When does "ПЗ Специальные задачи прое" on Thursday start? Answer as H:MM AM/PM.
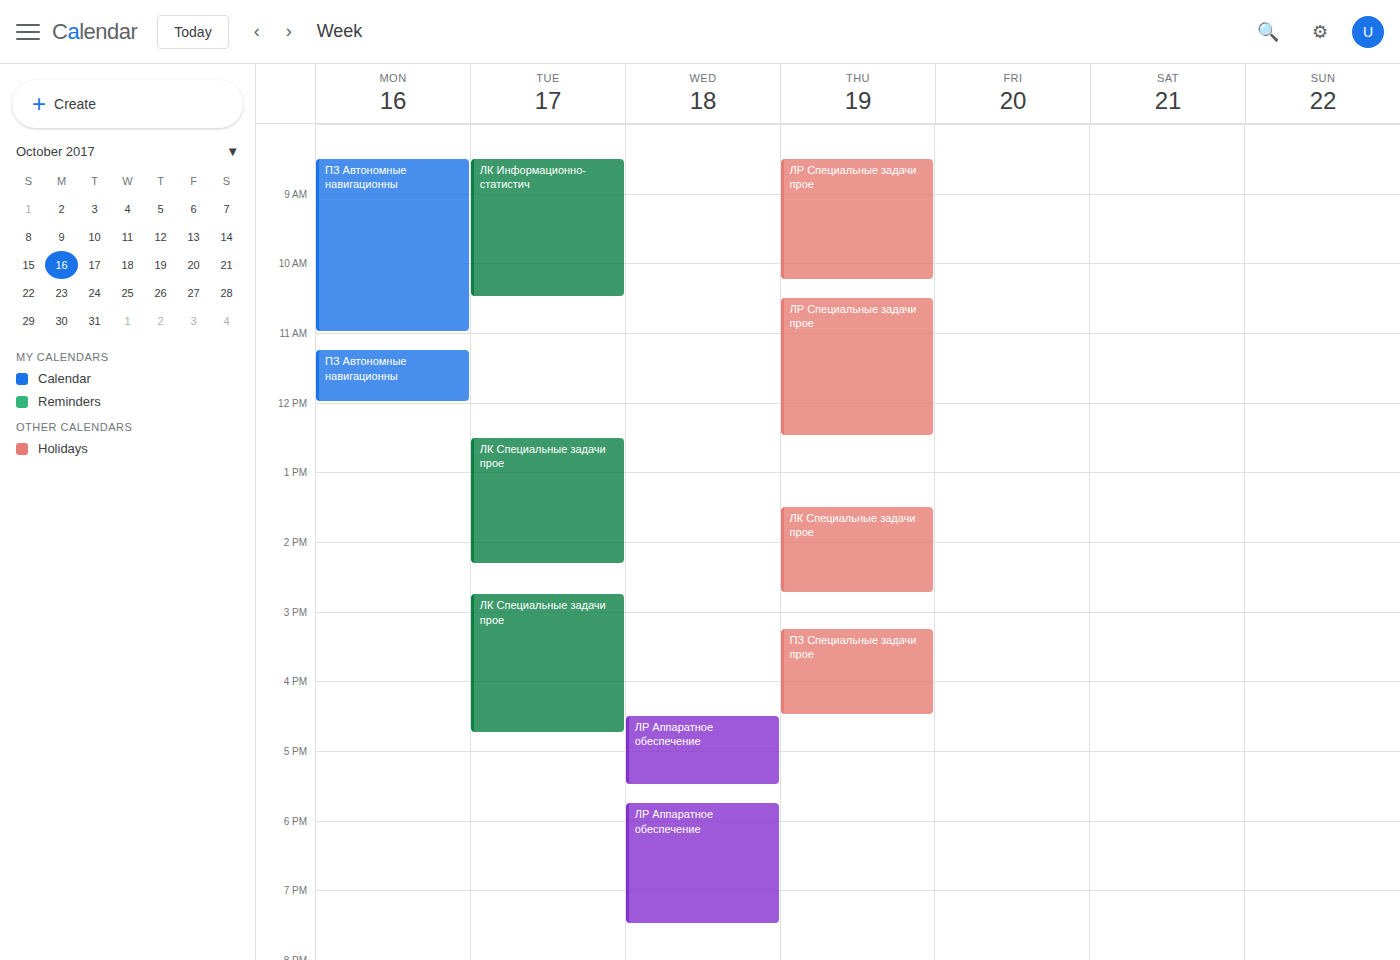
3:15 PM